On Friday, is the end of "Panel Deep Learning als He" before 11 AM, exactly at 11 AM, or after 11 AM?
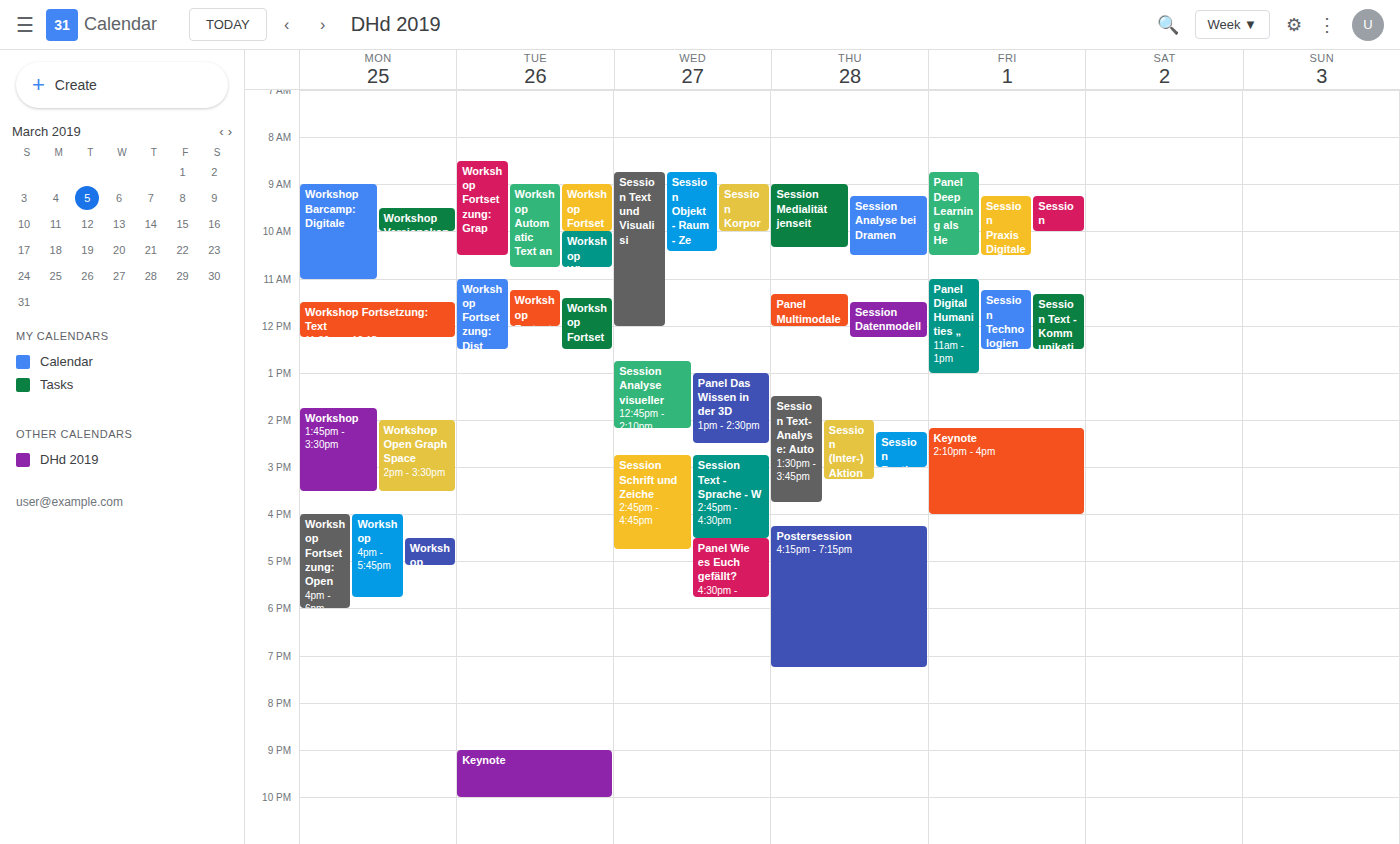
10:30 AM -- before 11 AM, 30 minutes above the 11 AM line.